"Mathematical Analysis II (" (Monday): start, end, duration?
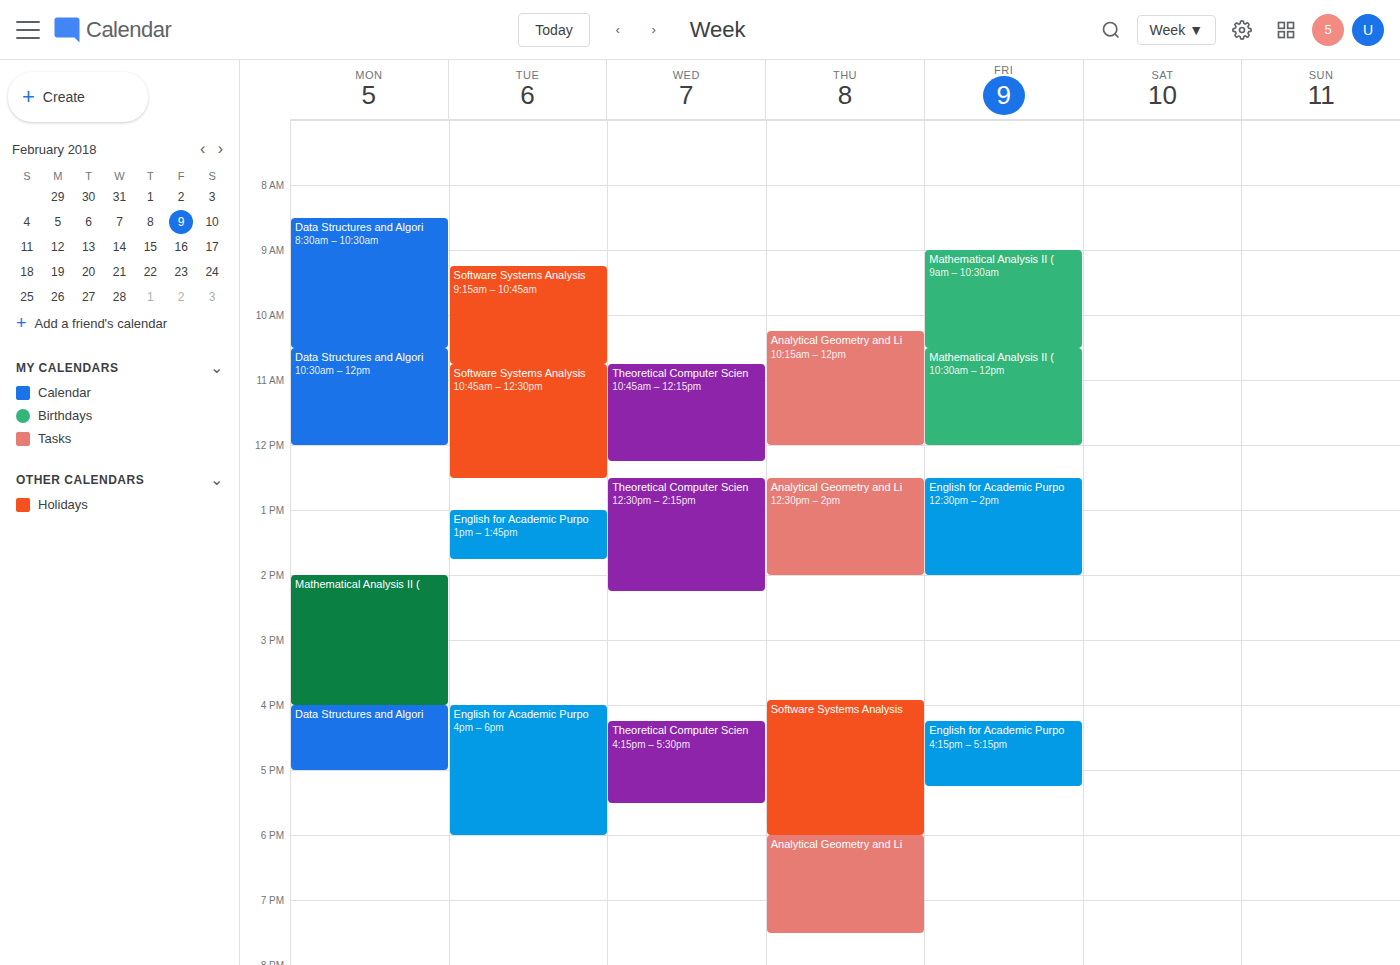
2:00 PM to 4:00 PM, 2 hours